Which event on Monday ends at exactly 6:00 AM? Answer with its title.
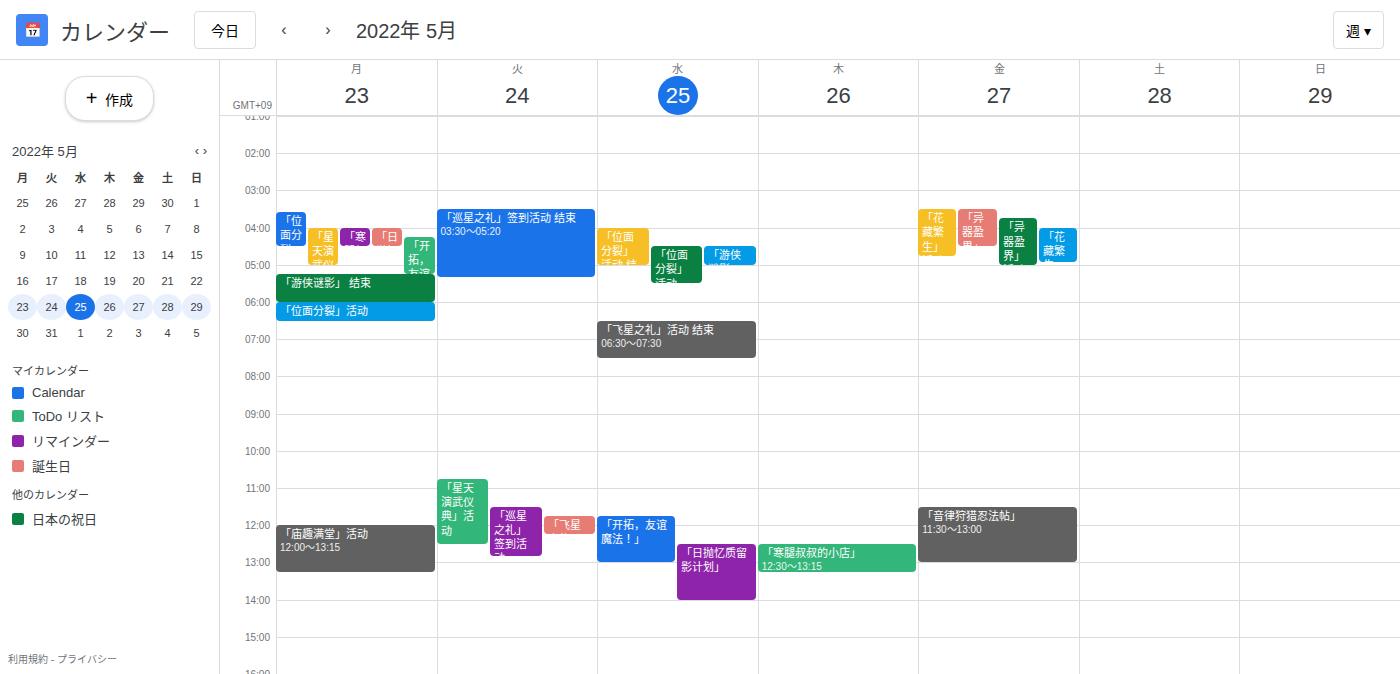
"「游侠谜影」 结束"